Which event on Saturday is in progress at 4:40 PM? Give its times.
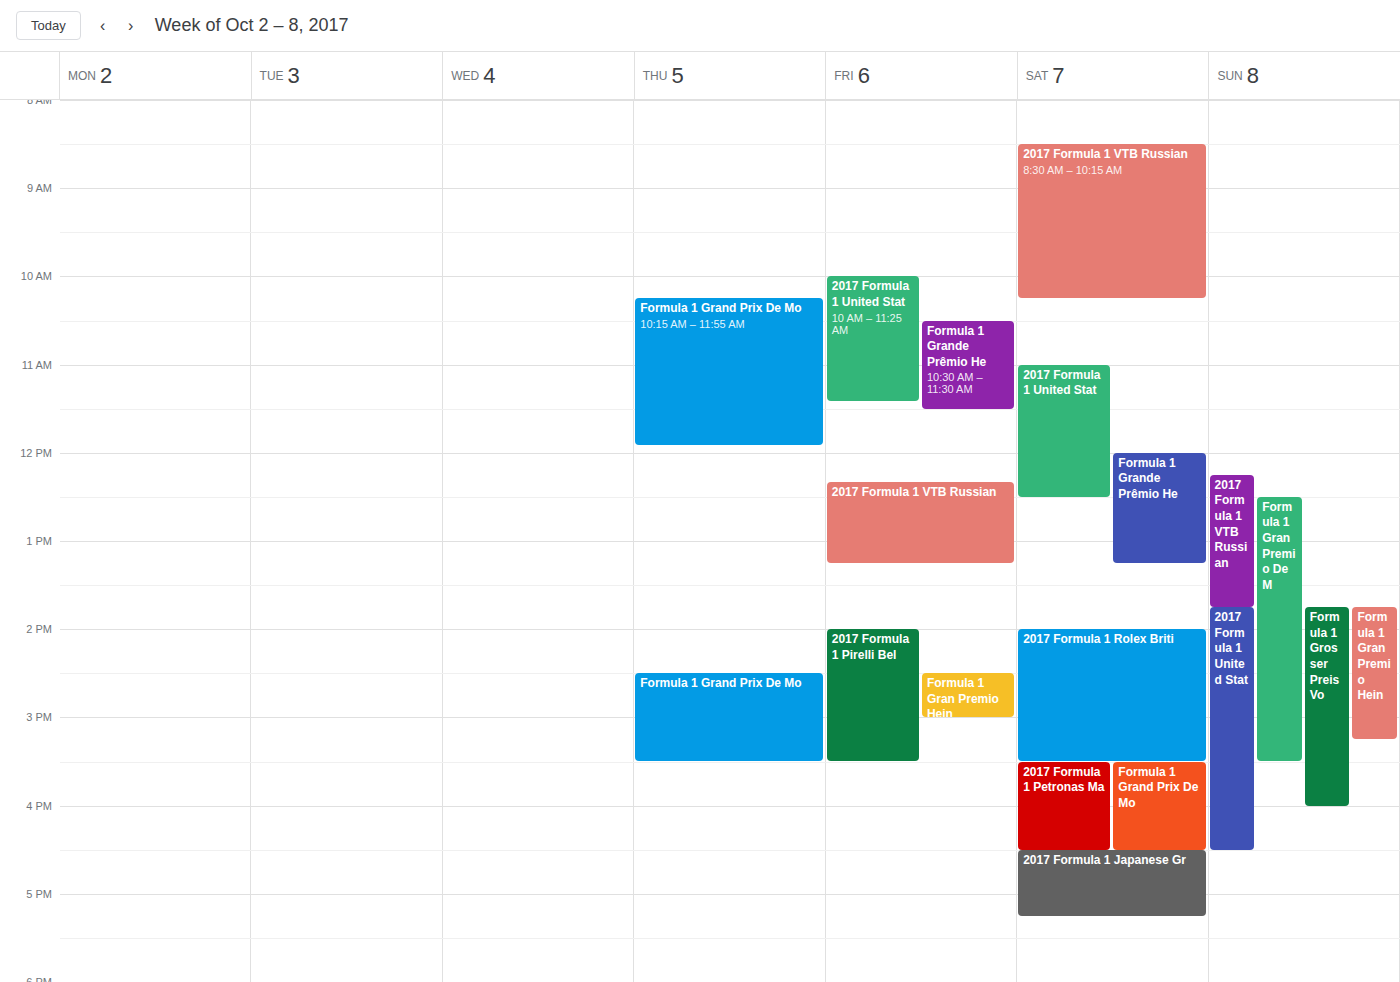
"2017 Formula 1 Japanese Gr", 4:30 PM to 5:15 PM